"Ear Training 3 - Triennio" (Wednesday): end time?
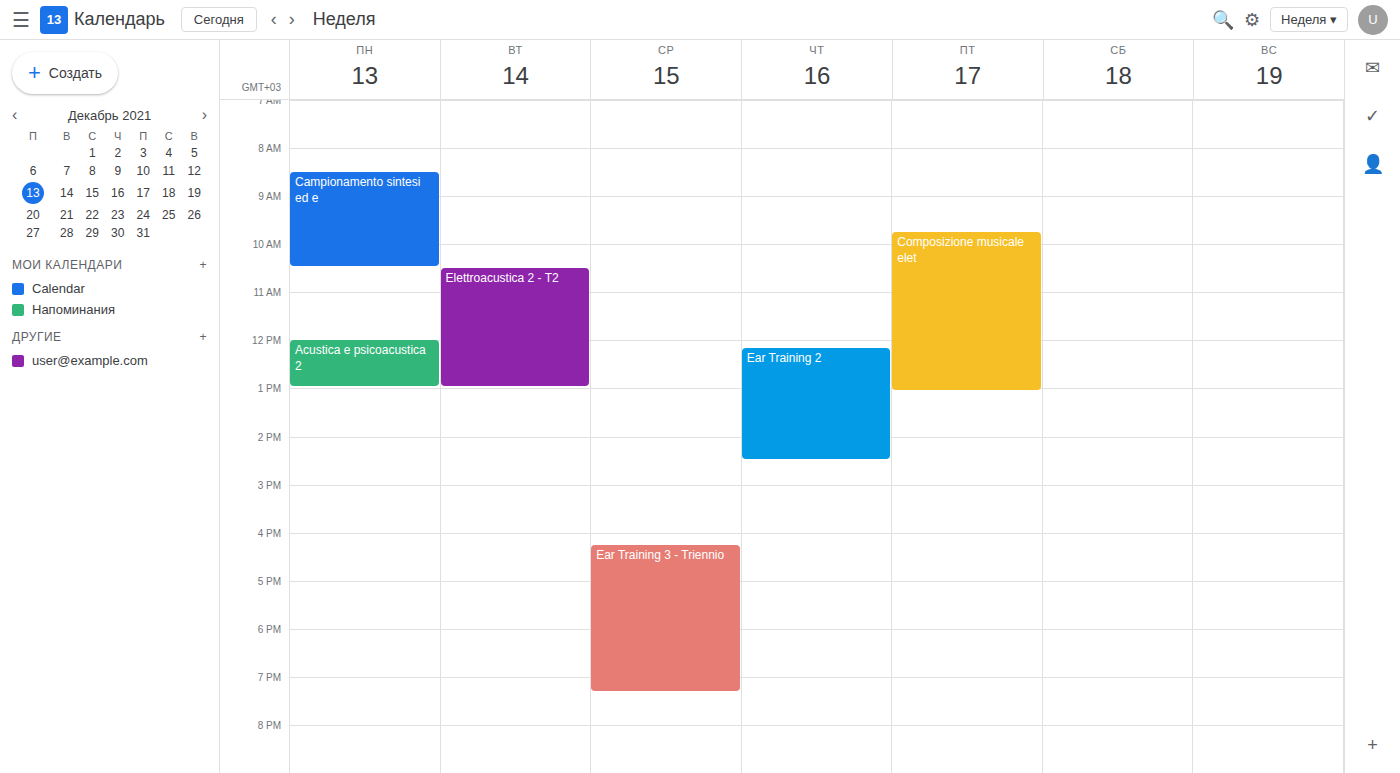
19:20